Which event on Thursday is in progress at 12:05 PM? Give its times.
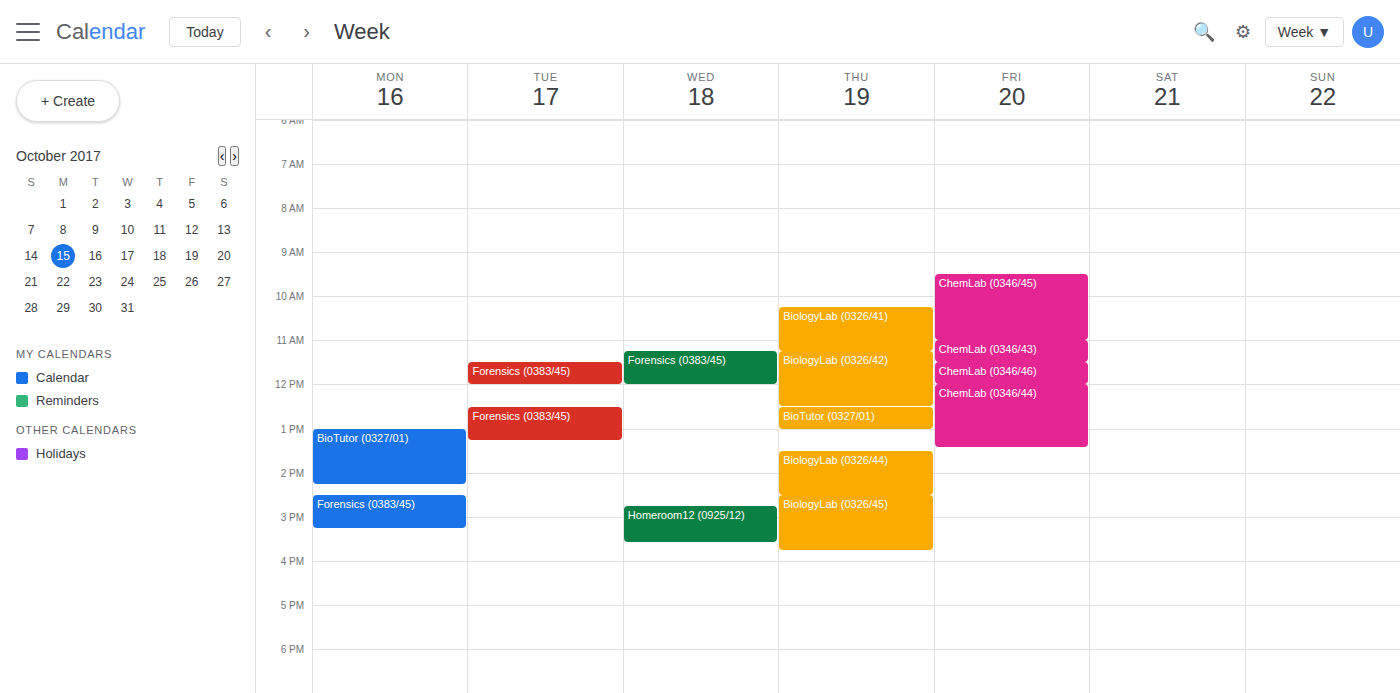
"BiologyLab (0326/42)", 11:15 AM to 12:30 PM